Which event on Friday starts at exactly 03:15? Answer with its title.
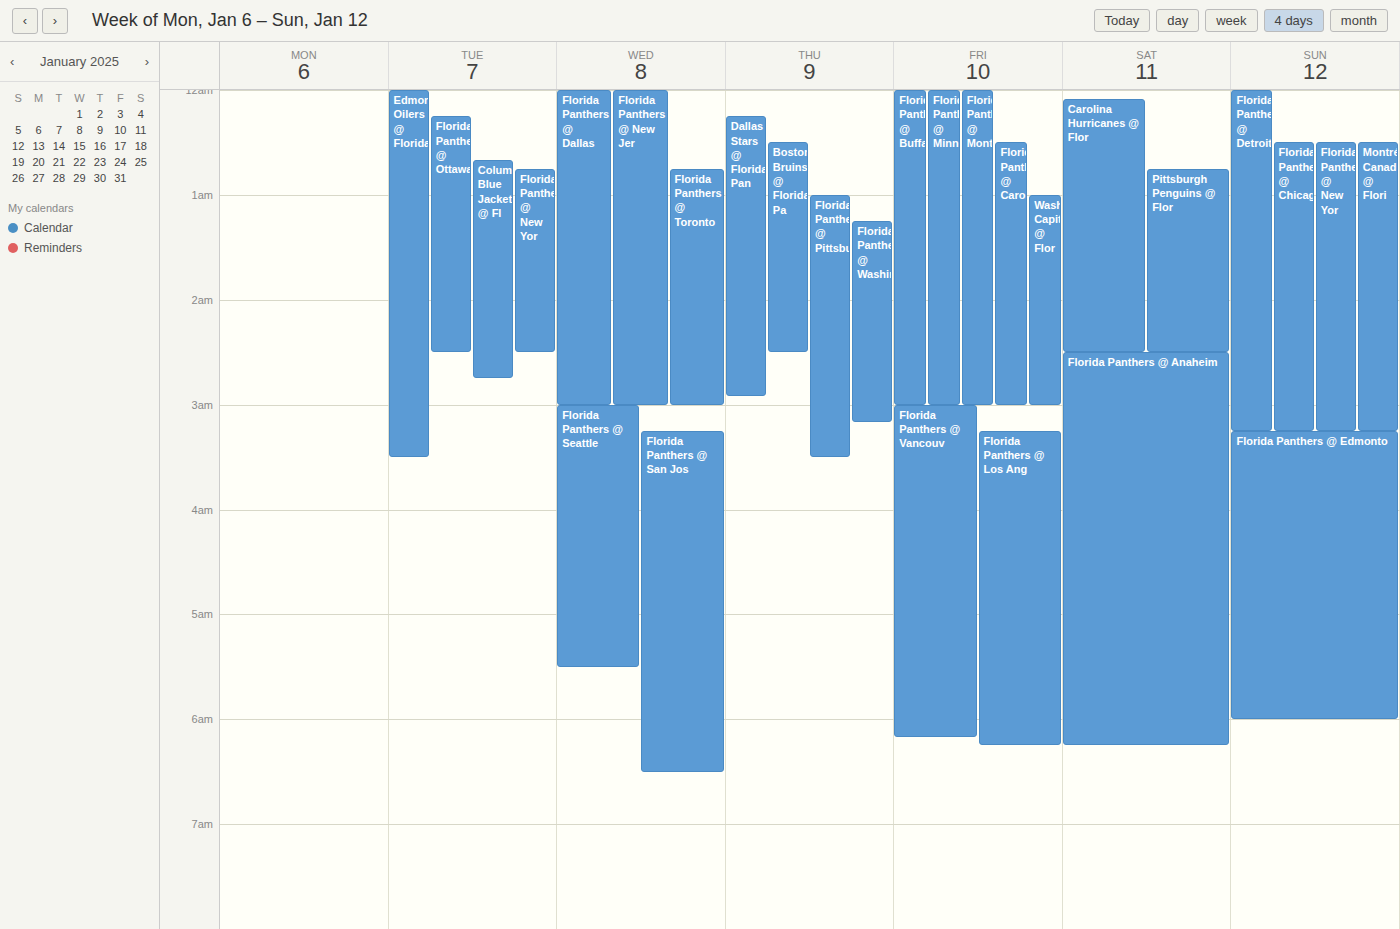
"Florida Panthers @ Los Ang"